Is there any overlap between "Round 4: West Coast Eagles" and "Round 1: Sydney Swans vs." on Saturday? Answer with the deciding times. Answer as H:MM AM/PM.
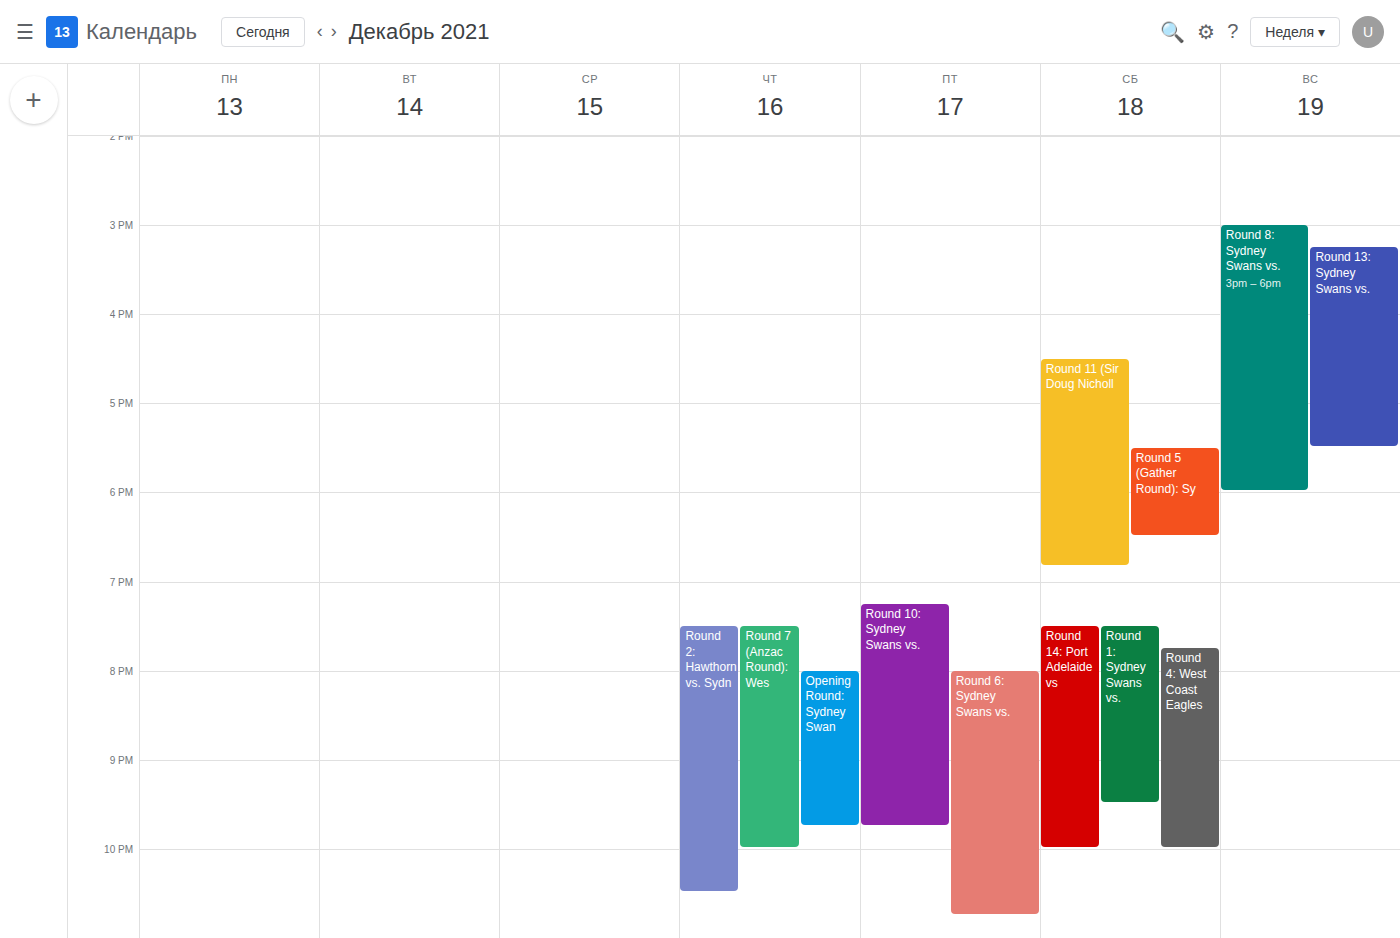
"Round 4: West Coast Eagles" starts at 7:45 PM, before "Round 1: Sydney Swans vs." ends at 9:30 PM -- they overlap.